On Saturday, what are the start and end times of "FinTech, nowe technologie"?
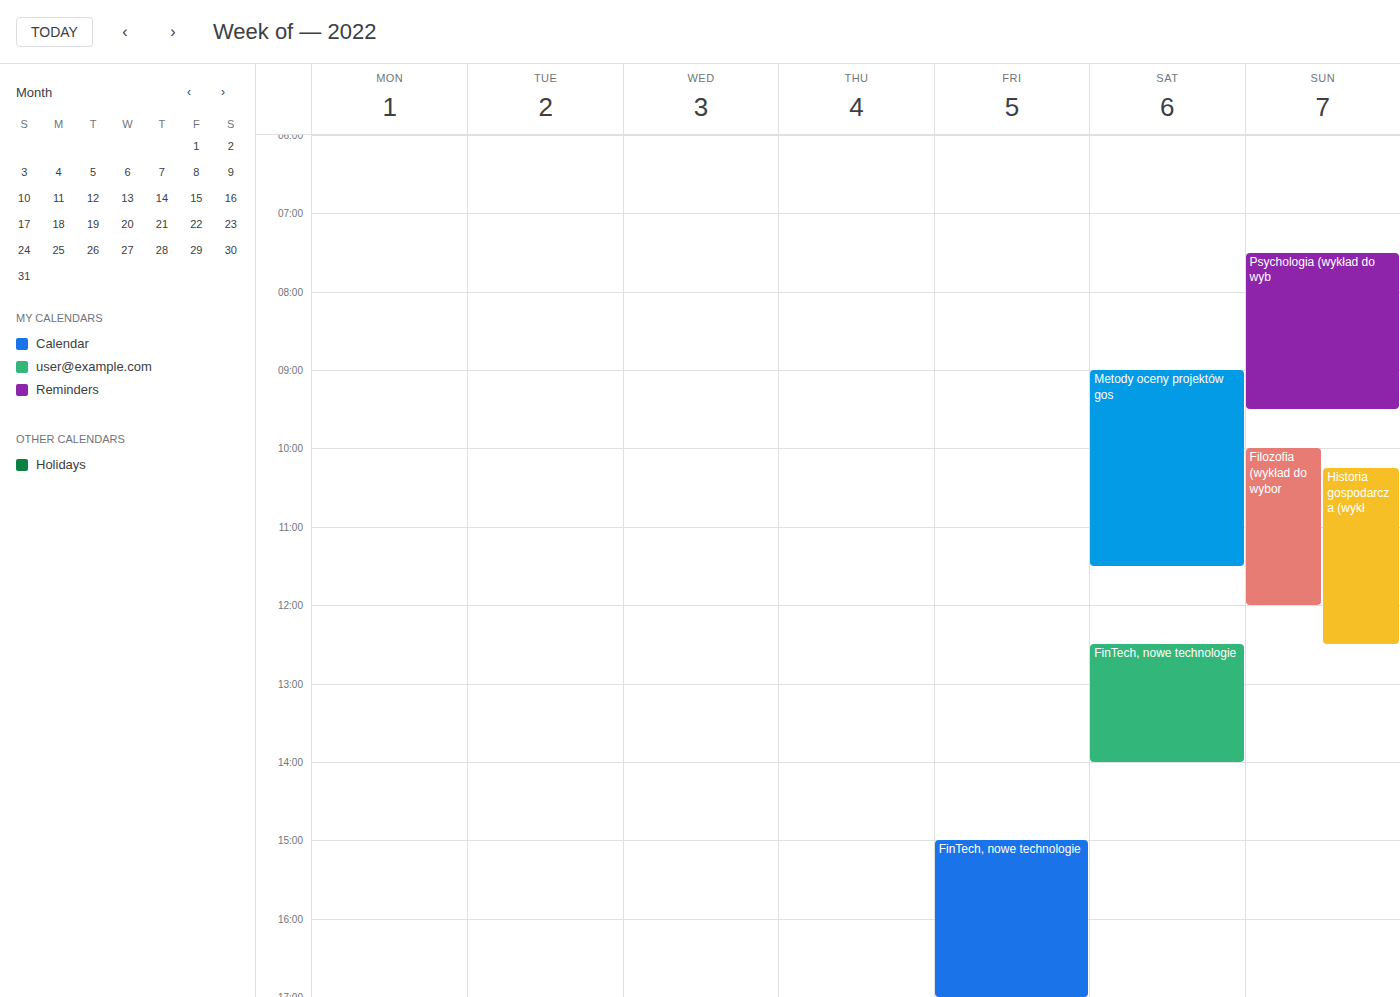
12:30 to 14:00